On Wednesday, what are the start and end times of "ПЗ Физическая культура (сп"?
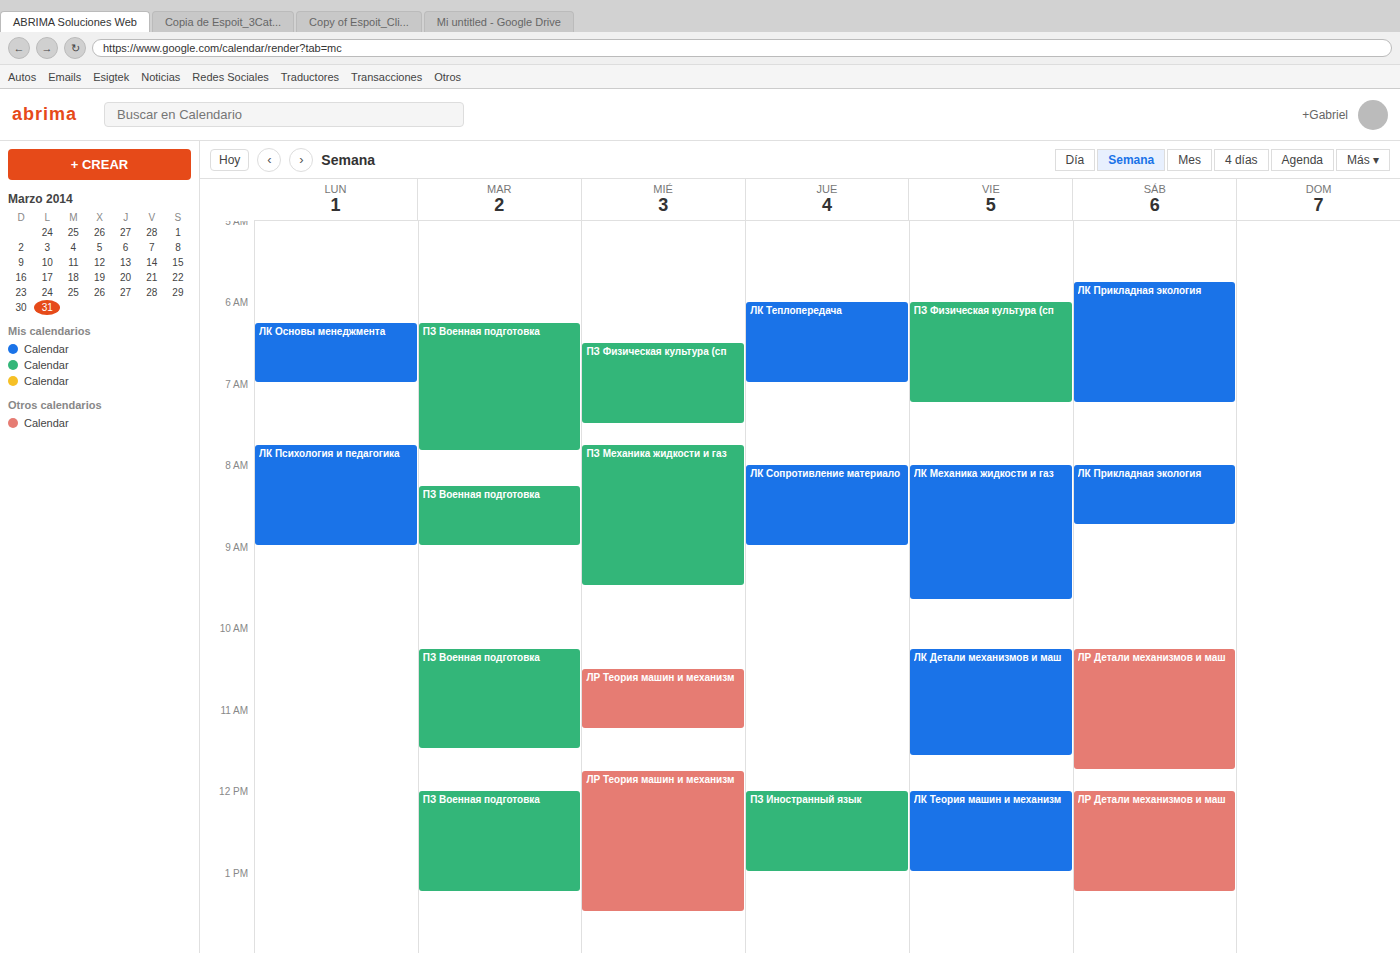
6:30 AM to 7:30 AM